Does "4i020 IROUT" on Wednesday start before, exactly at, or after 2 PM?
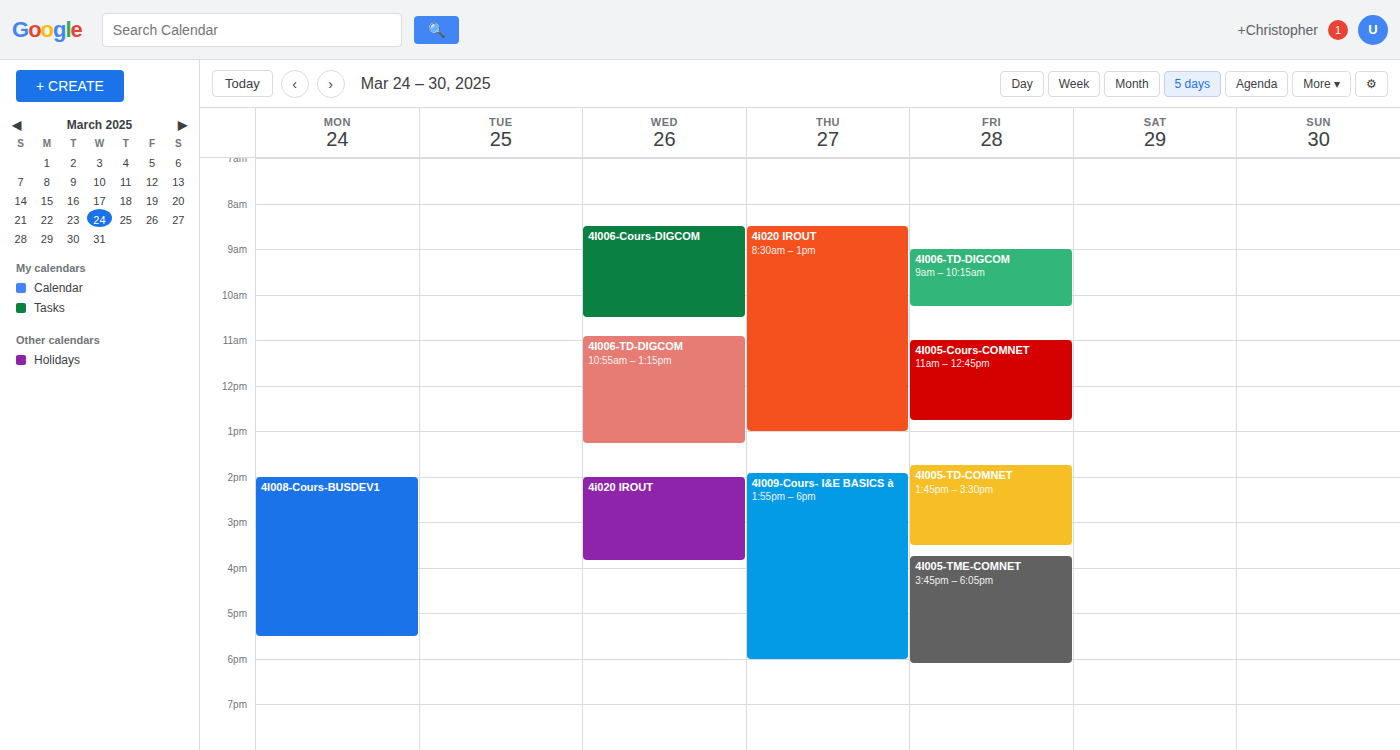
2:00 PM -- exactly at 2 PM, on the 2 PM line.